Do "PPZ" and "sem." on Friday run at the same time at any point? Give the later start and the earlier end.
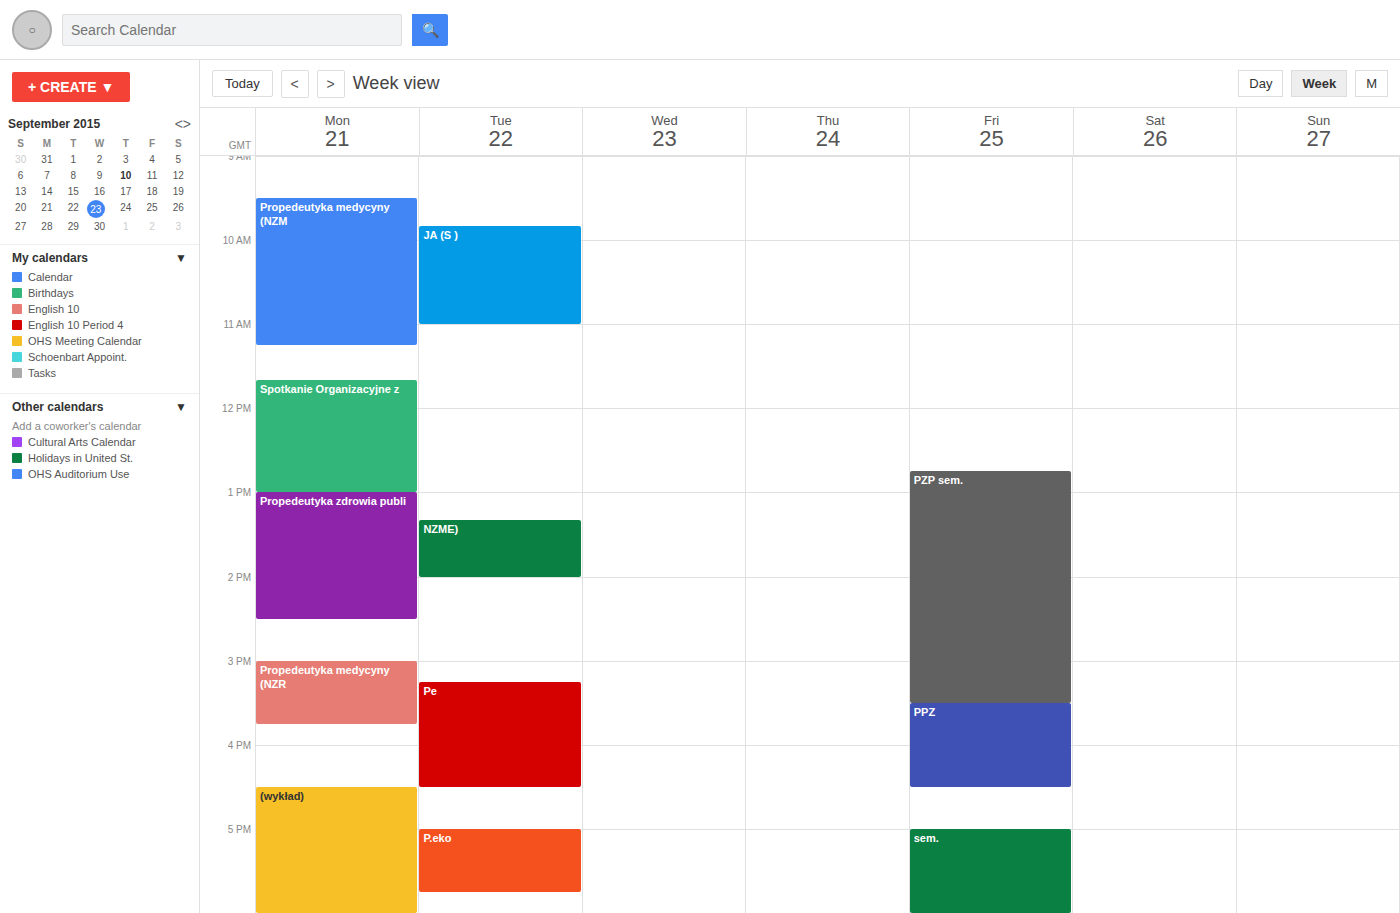
"PPZ" ends at 4:30 PM and "sem." starts at 5:00 PM -- no overlap.